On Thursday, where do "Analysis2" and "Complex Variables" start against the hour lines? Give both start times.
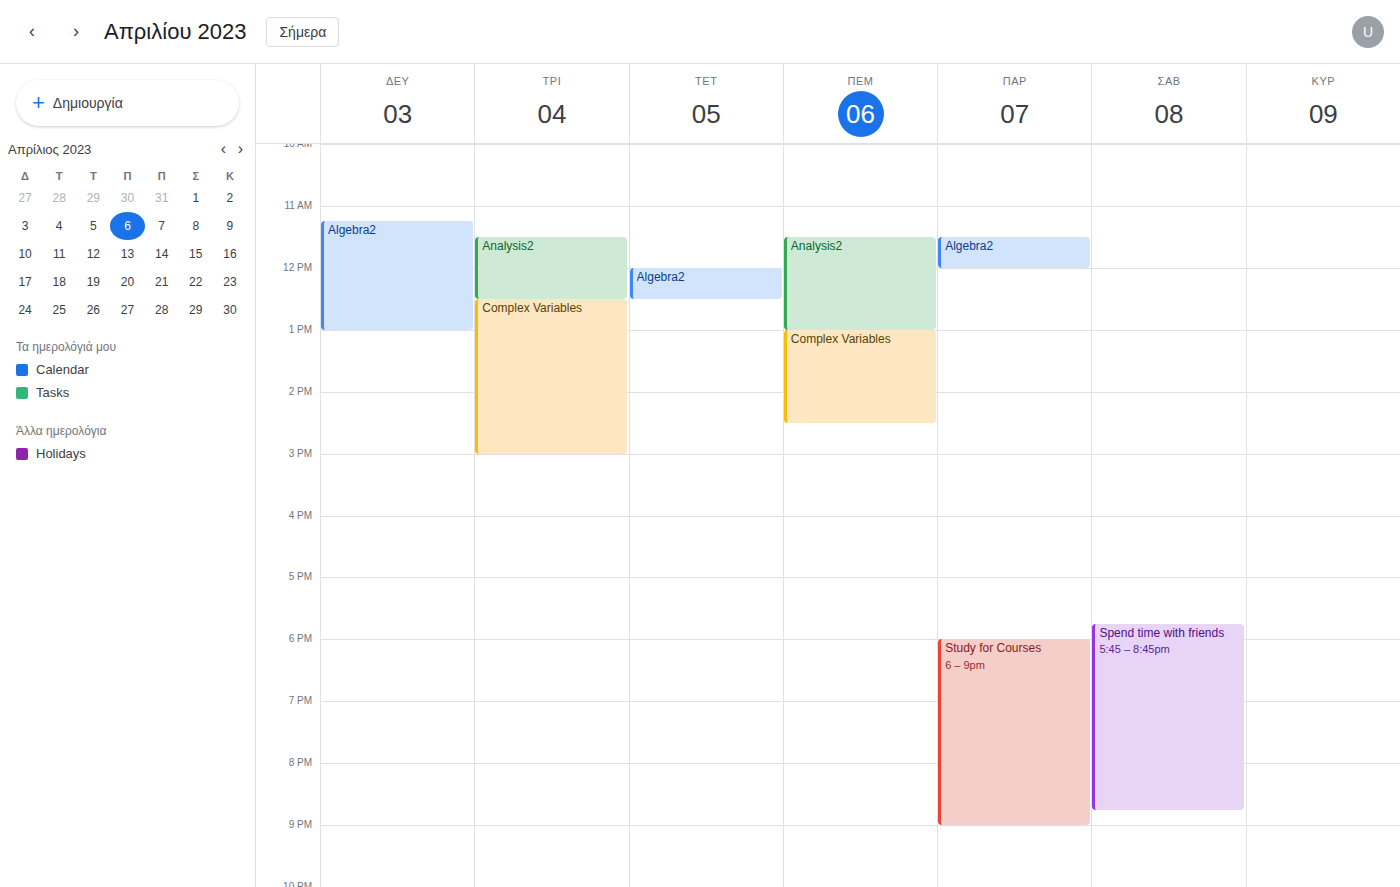
"Analysis2": 11:30 AM, halfway between the 11 AM and 12 PM lines. "Complex Variables": 1:00 PM, exactly on the 1 PM line.